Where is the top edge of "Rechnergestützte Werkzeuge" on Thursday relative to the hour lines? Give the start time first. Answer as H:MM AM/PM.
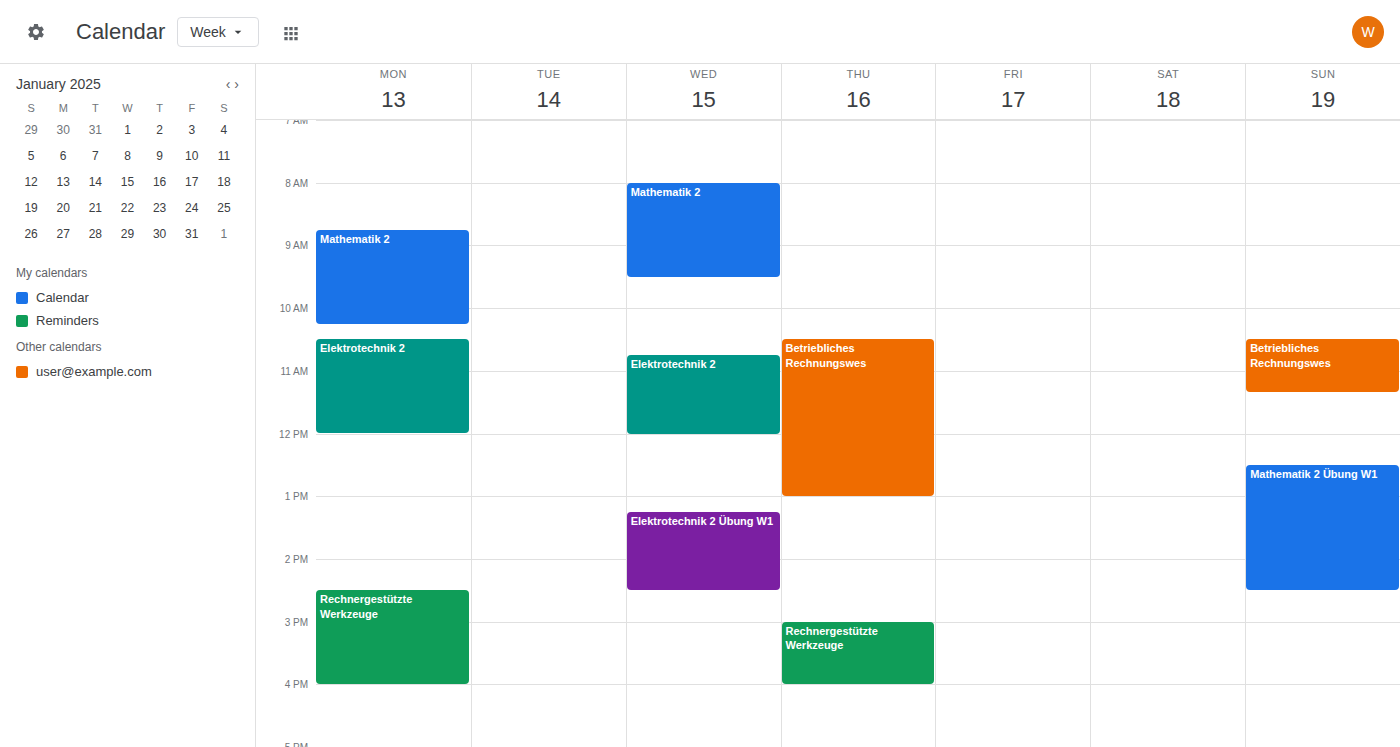
3:00 PM -- exactly on the 3 PM line.